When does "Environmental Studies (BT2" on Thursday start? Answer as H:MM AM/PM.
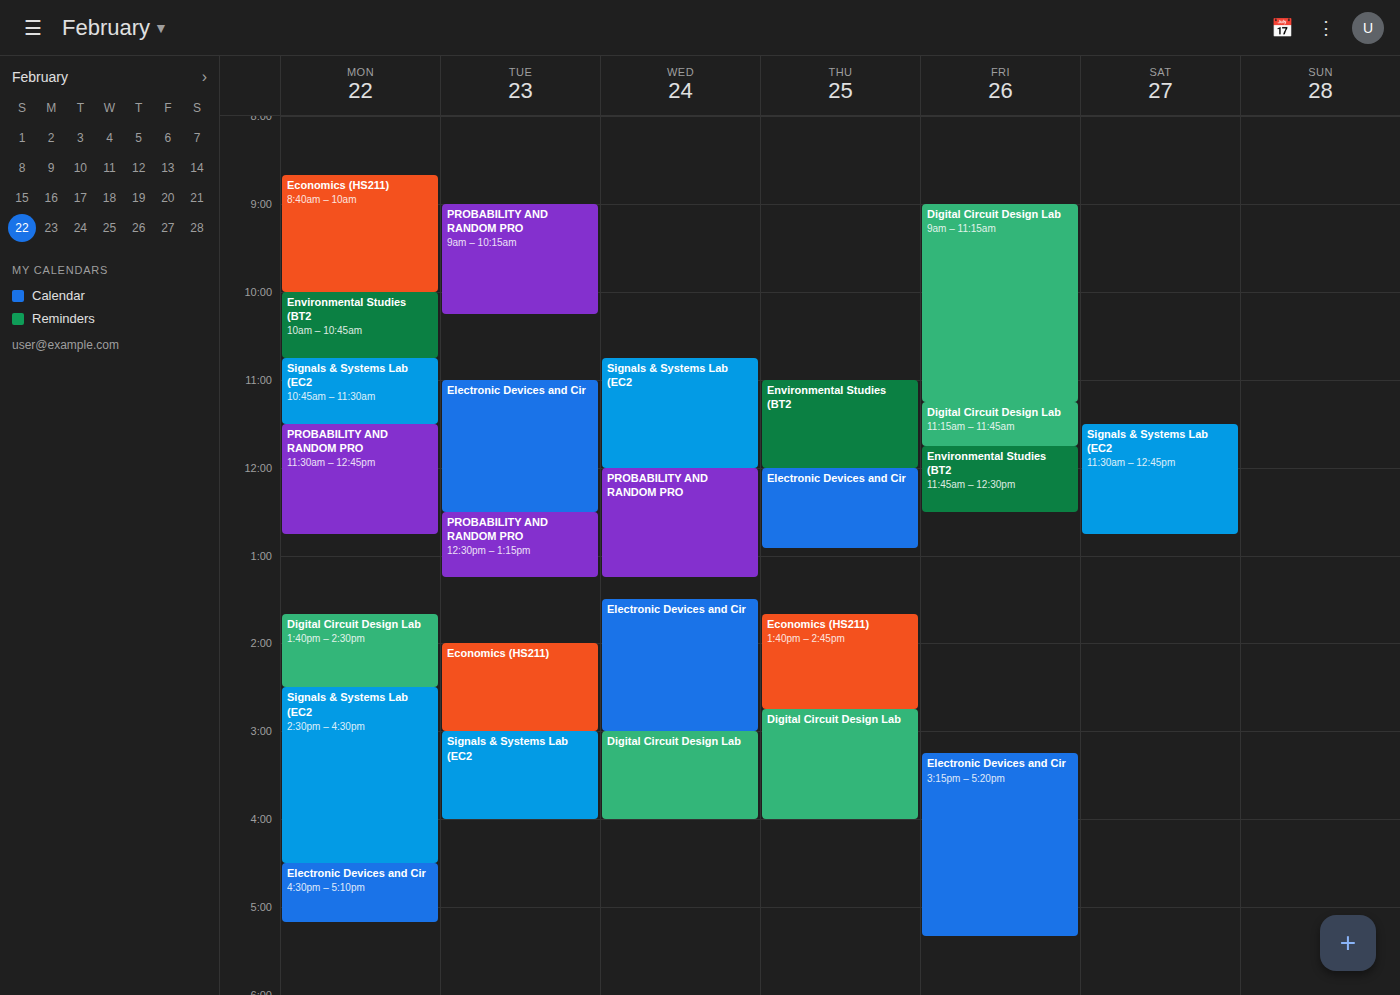
11:00 AM